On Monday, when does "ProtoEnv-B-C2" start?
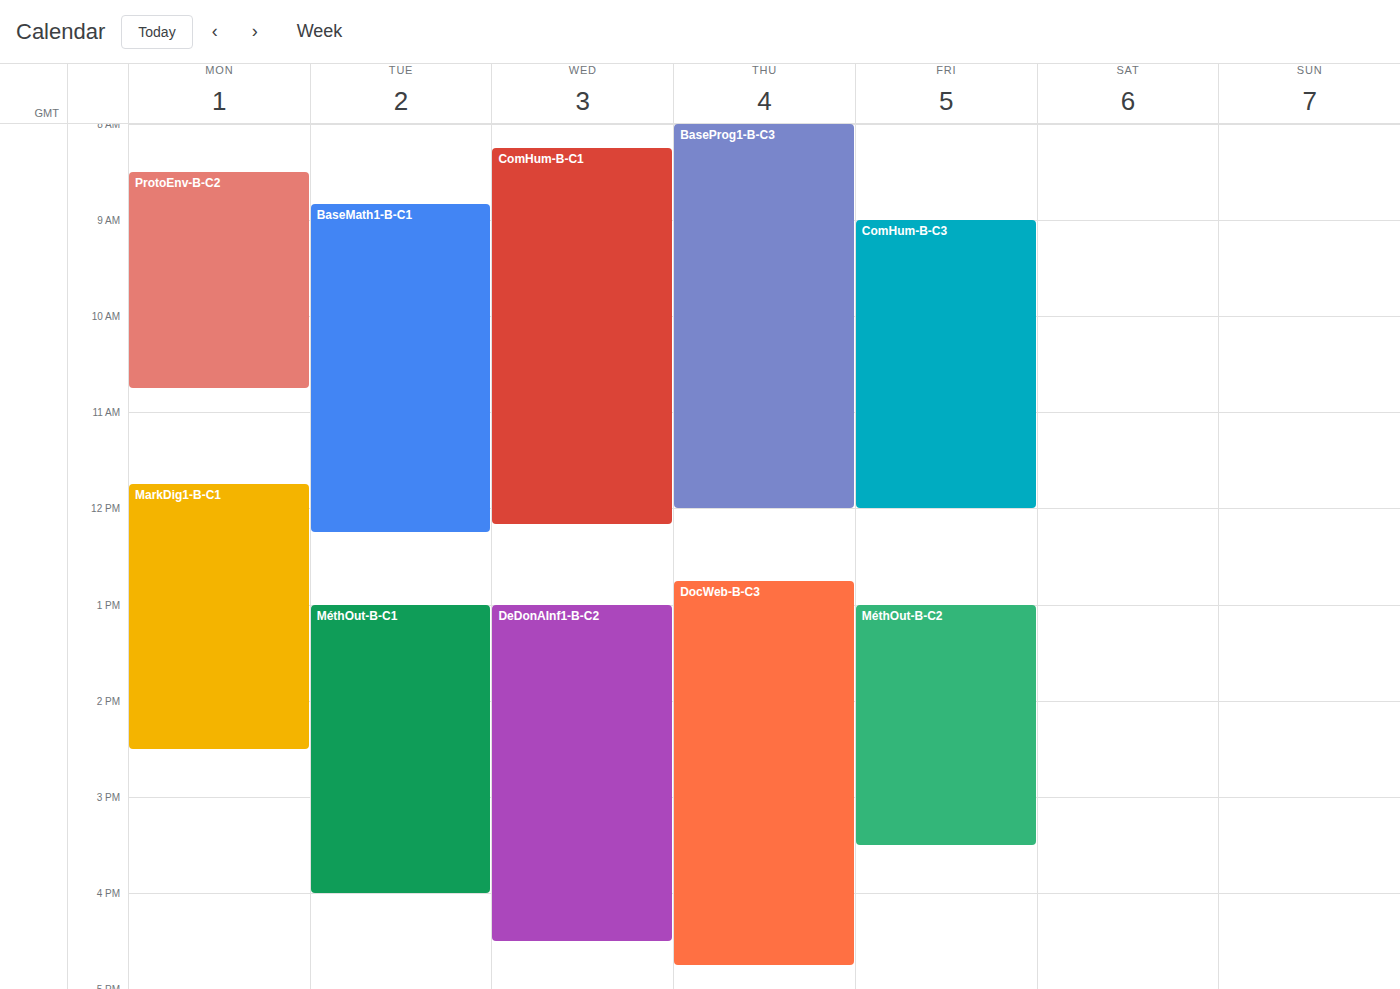
8:30 AM